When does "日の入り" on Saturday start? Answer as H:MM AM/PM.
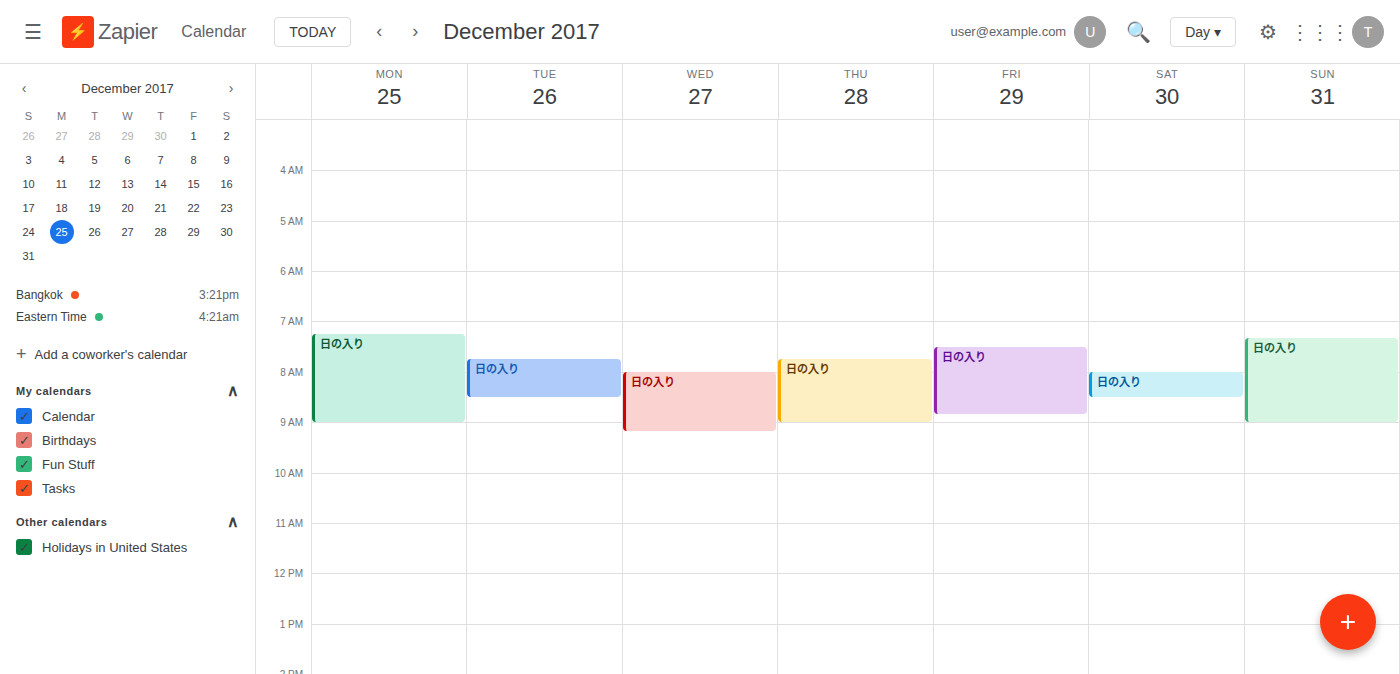
8:00 AM